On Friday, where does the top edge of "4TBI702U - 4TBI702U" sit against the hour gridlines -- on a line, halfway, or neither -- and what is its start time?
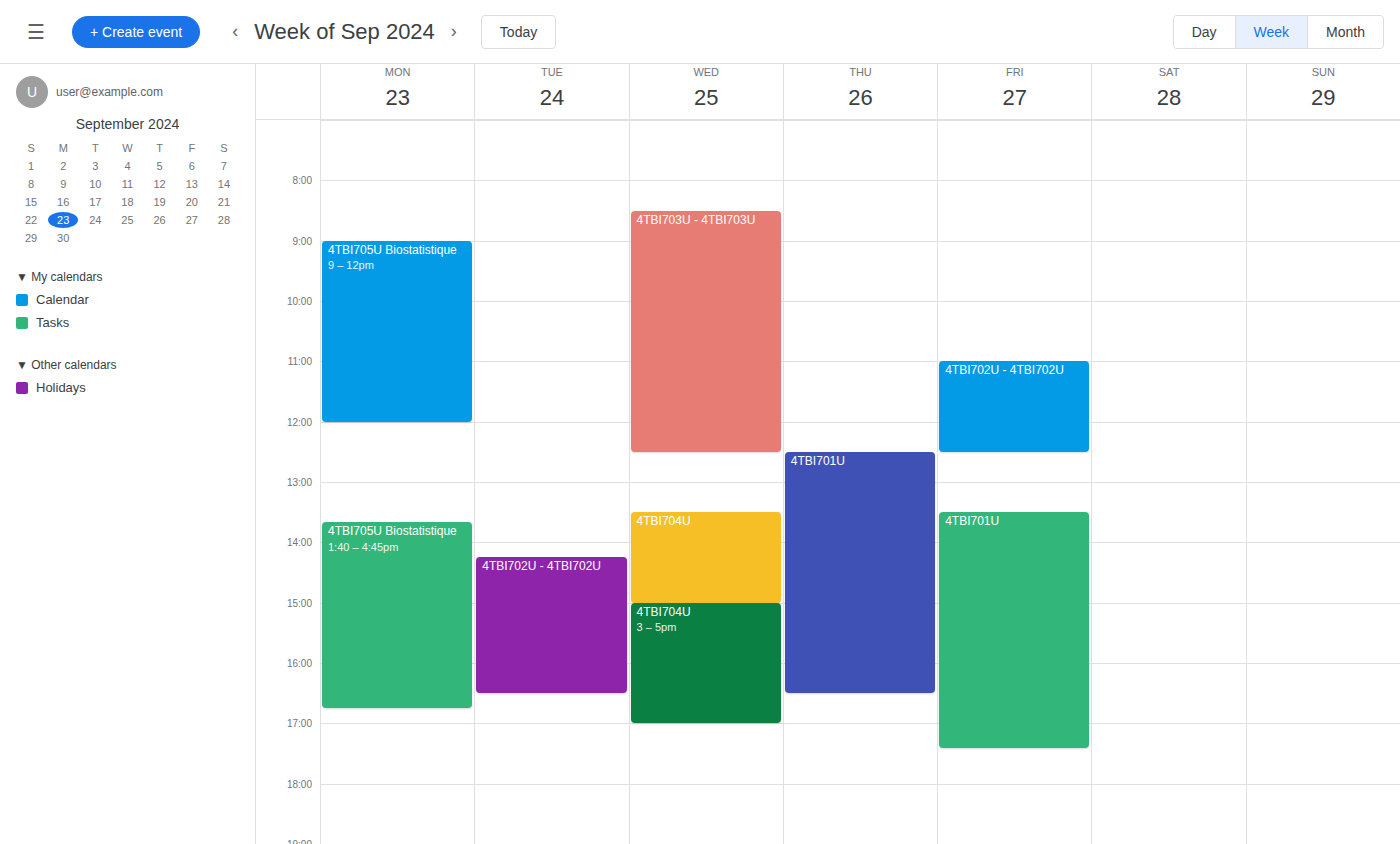
11:00 AM -- exactly on the 11 AM line.